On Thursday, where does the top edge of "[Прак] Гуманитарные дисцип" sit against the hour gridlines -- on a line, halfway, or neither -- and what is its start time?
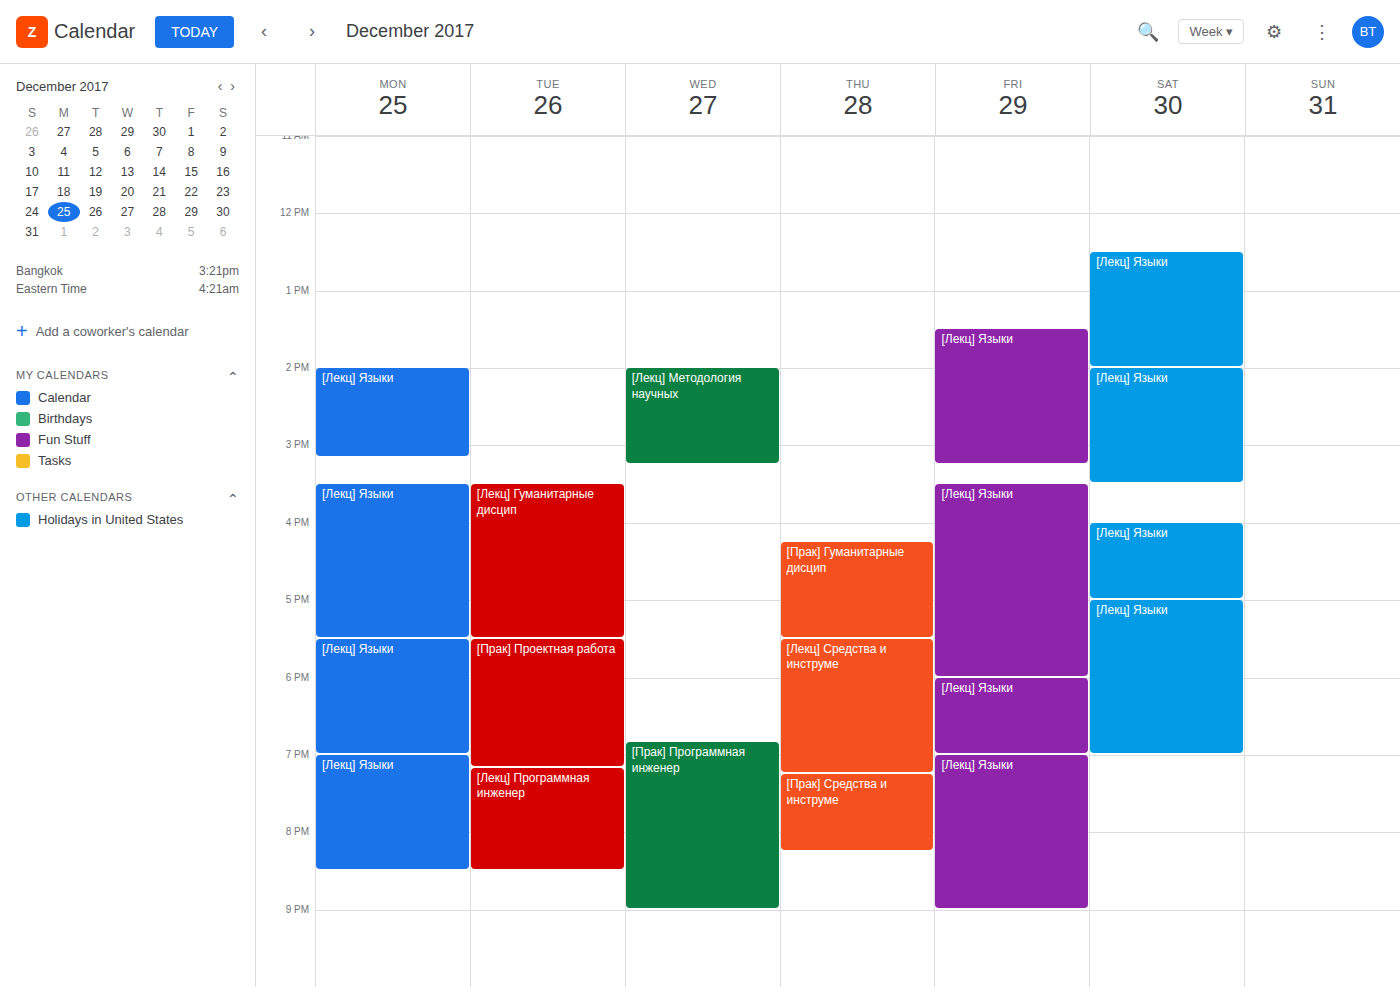
4:15 PM -- neither: a quarter of the way from the 4 PM line to the 5 PM line.